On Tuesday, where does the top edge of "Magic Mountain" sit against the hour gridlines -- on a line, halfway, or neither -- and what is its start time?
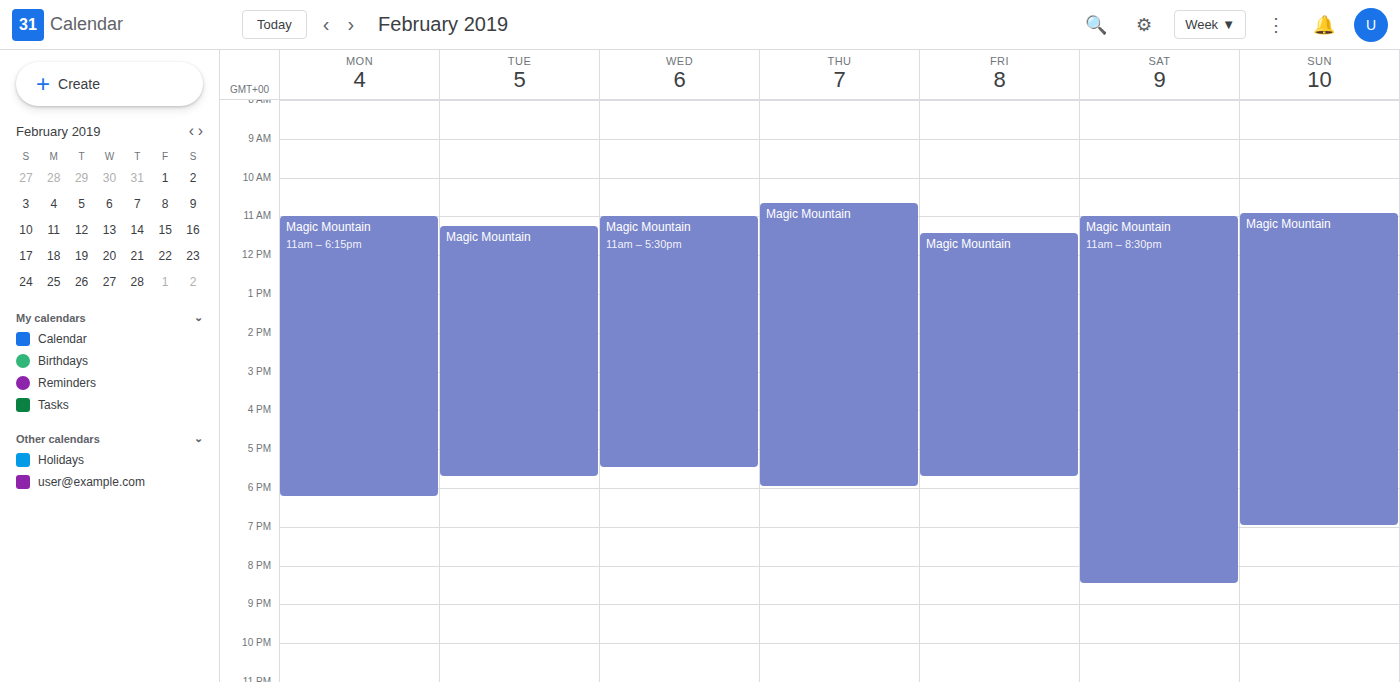
11:15 AM -- neither: a quarter of the way from the 11 AM line to the 12 PM line.